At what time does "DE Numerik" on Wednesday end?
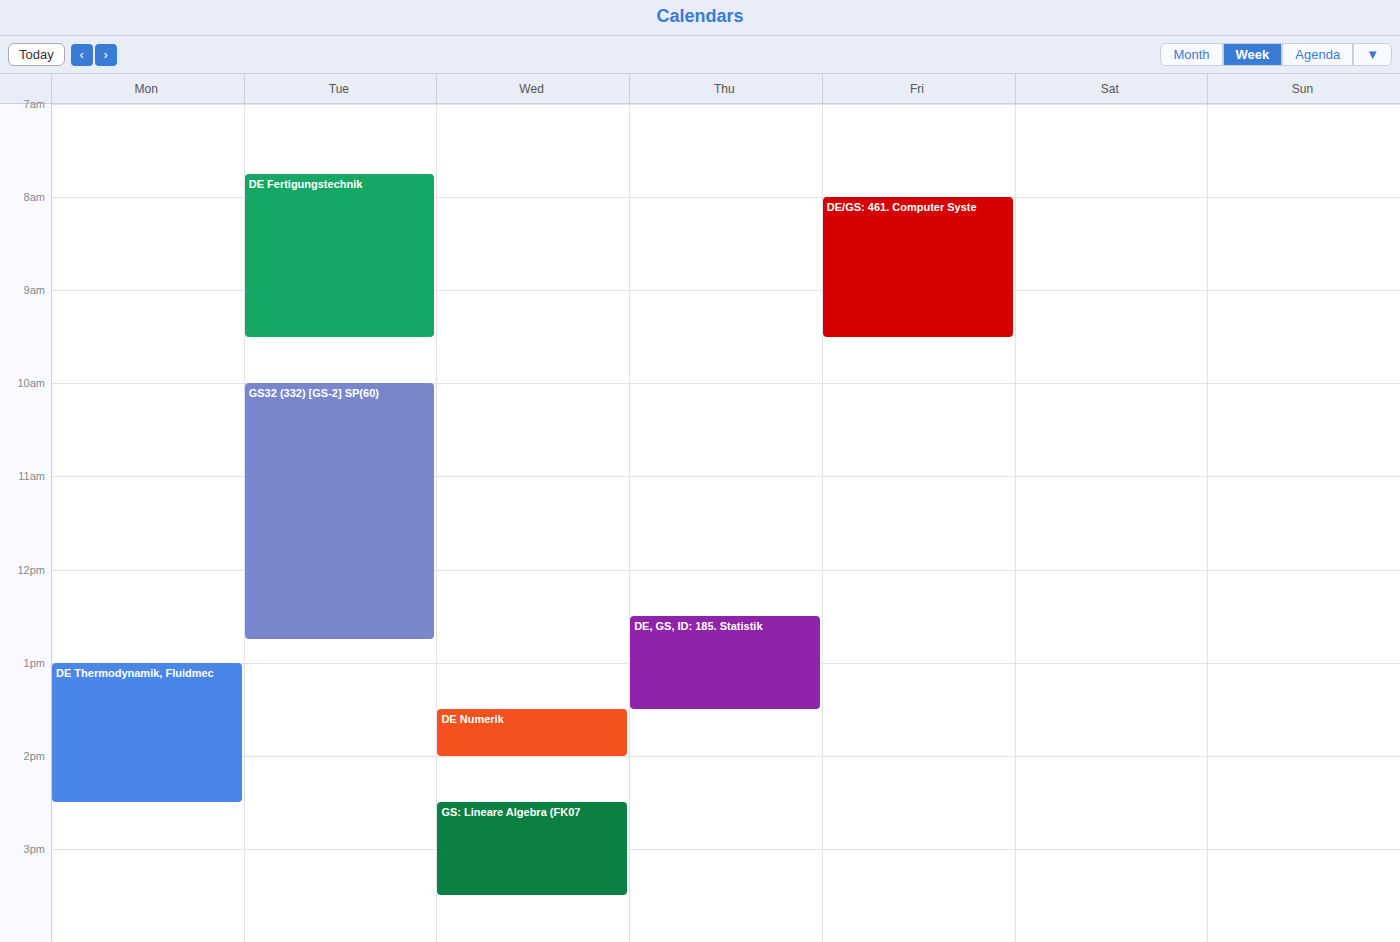
2:00 PM